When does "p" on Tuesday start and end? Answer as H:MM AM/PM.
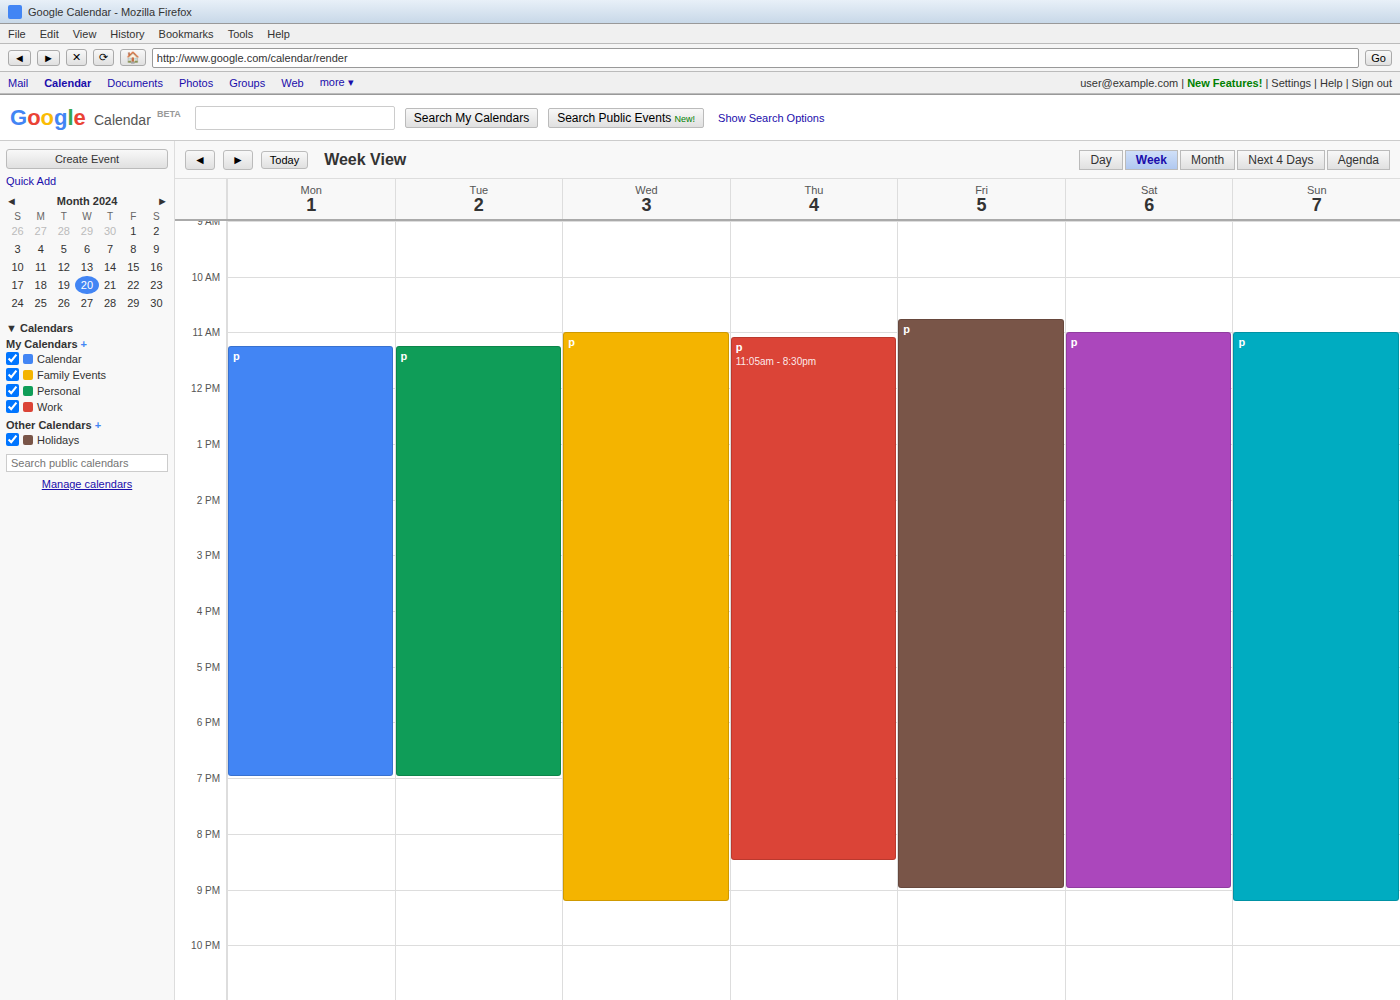
11:15 AM to 7:00 PM